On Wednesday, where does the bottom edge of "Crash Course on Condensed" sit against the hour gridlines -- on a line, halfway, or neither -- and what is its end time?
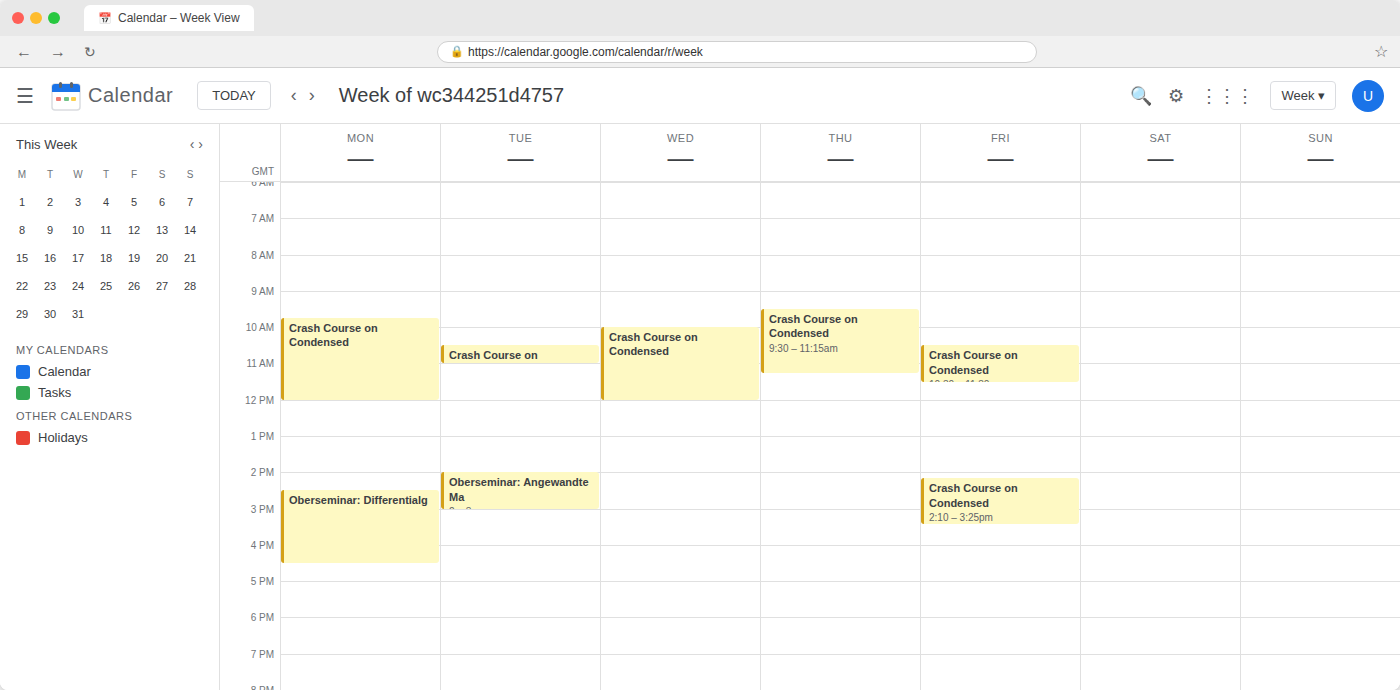
12:00 PM -- exactly on the 12 PM line.